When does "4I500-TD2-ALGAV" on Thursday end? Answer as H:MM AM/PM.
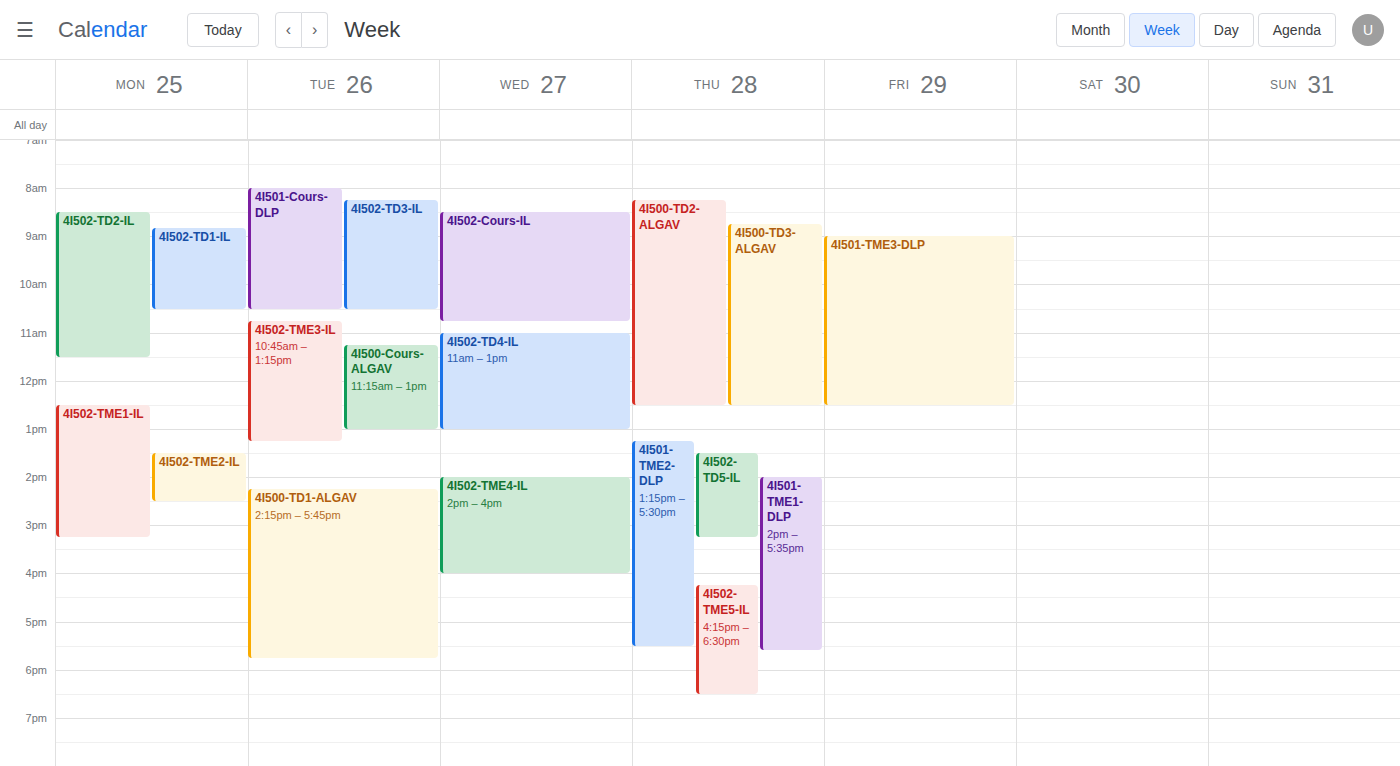
12:30 PM